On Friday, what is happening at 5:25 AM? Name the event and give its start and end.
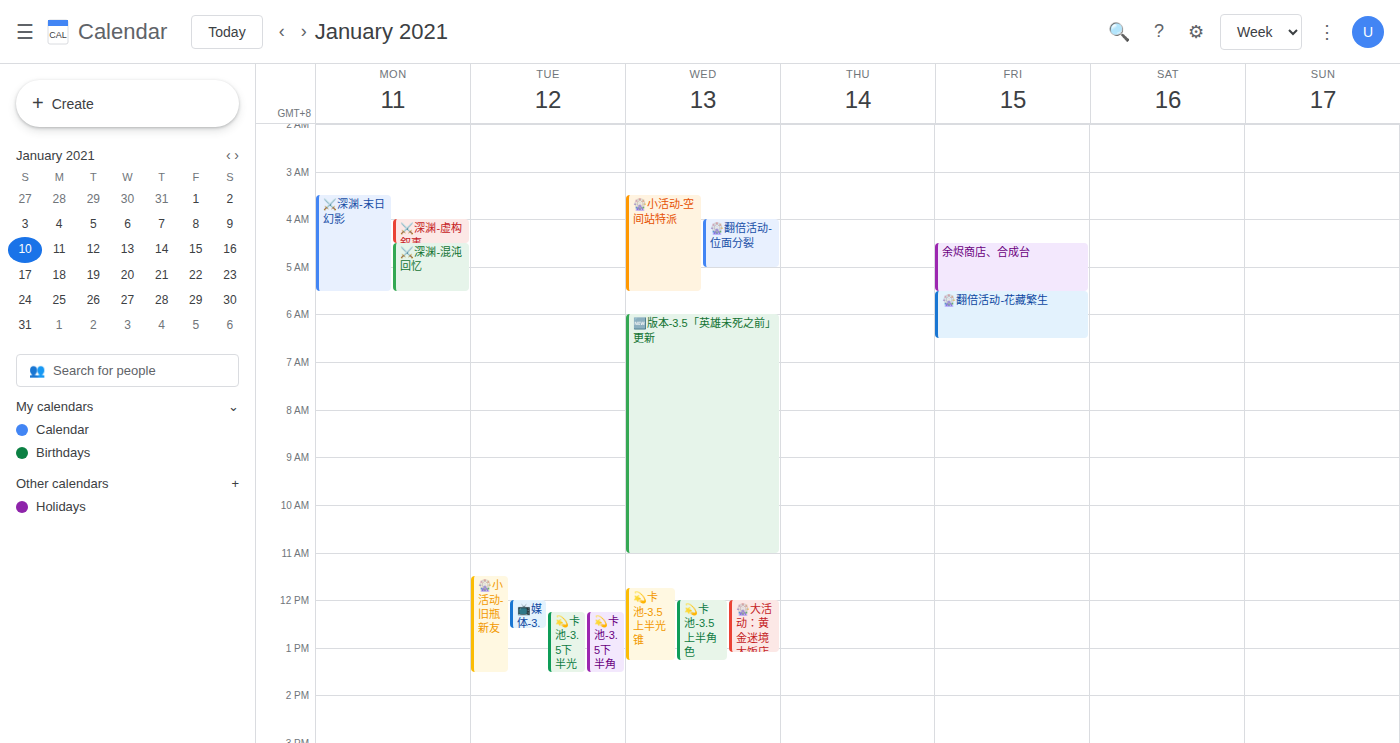
"余烬商店、合成台", 4:30 AM to 5:30 AM